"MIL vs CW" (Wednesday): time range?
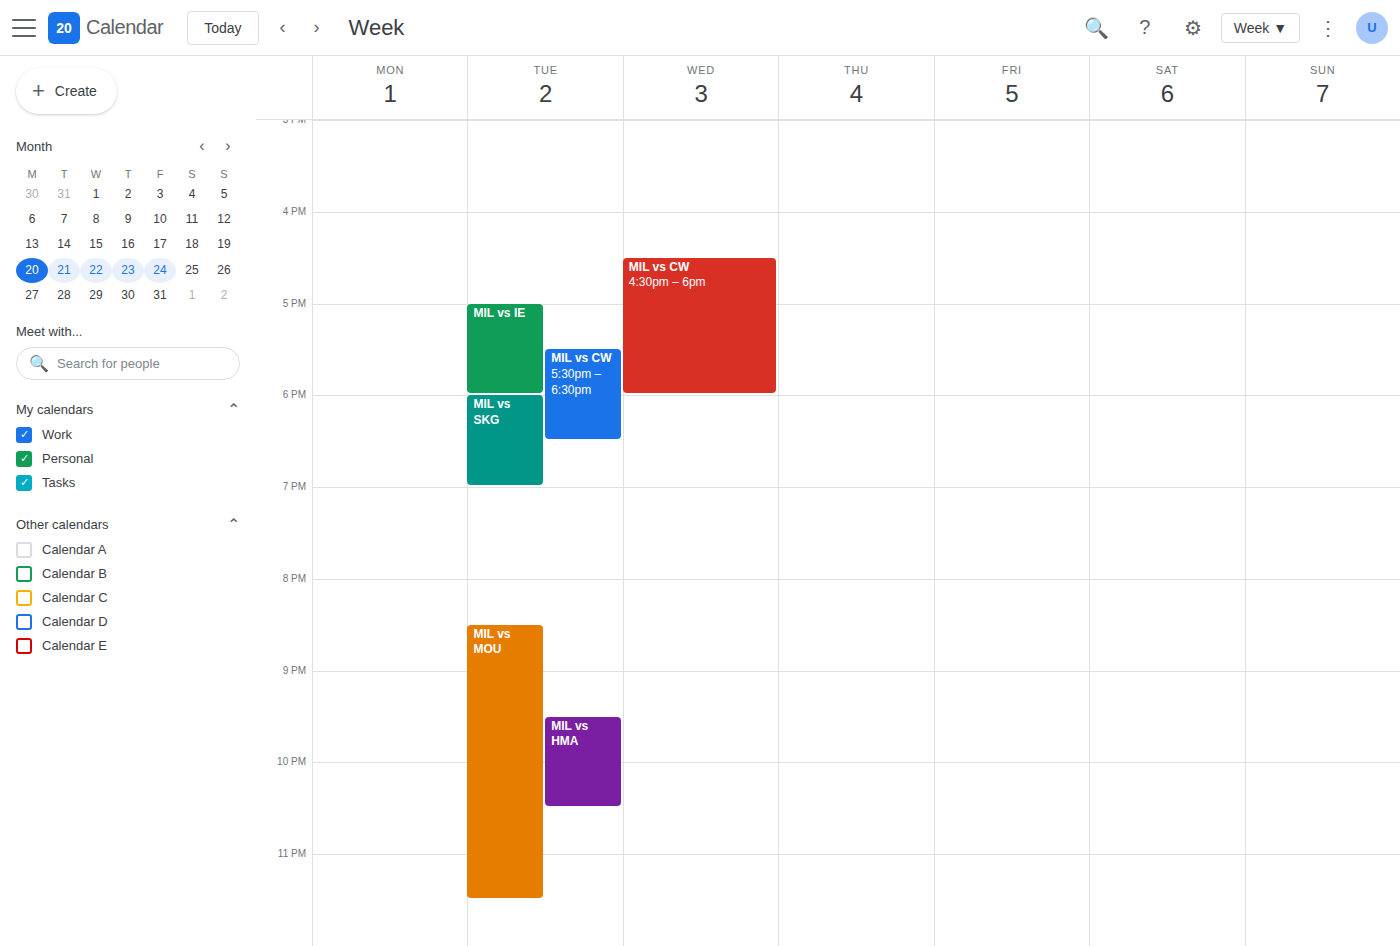
4:30 PM to 6:00 PM